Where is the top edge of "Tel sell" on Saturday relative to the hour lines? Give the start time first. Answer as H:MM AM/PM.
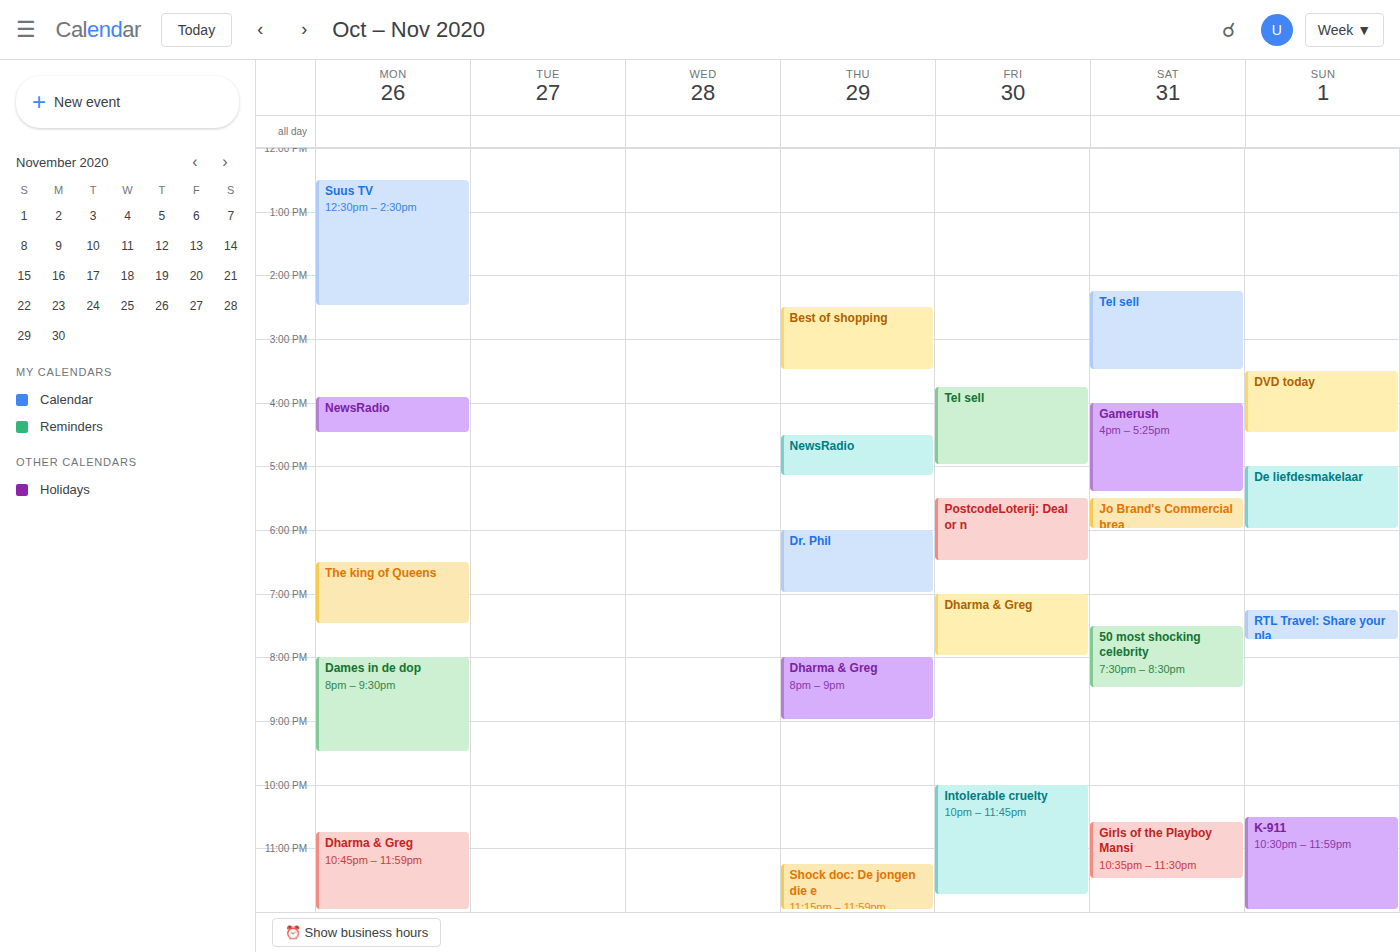
2:15 PM -- neither: a quarter of the way from the 2 PM line to the 3 PM line.